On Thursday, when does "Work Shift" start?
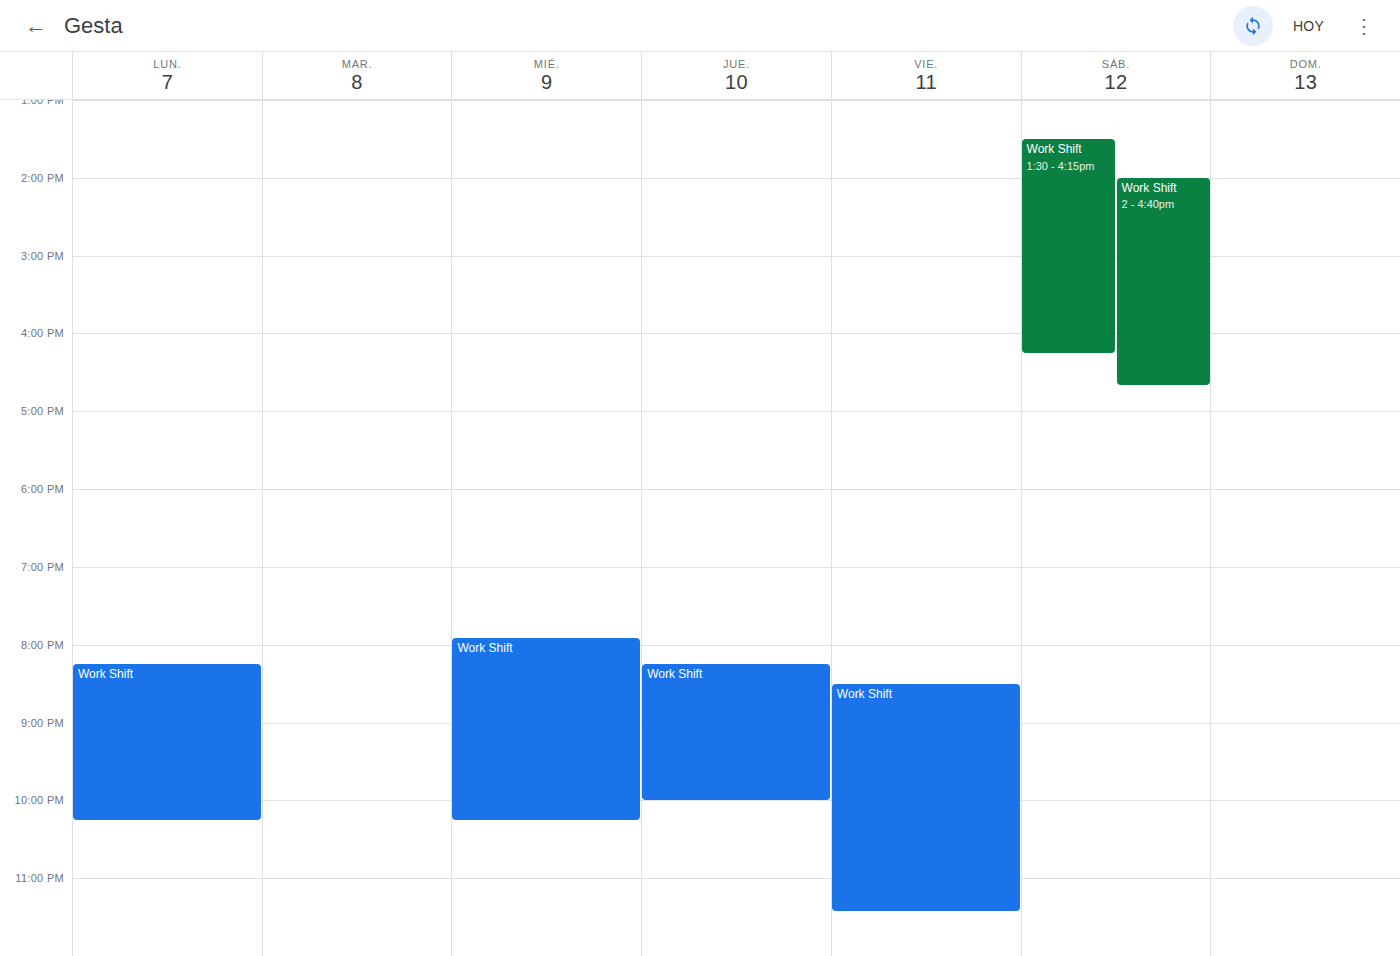
8:15 PM